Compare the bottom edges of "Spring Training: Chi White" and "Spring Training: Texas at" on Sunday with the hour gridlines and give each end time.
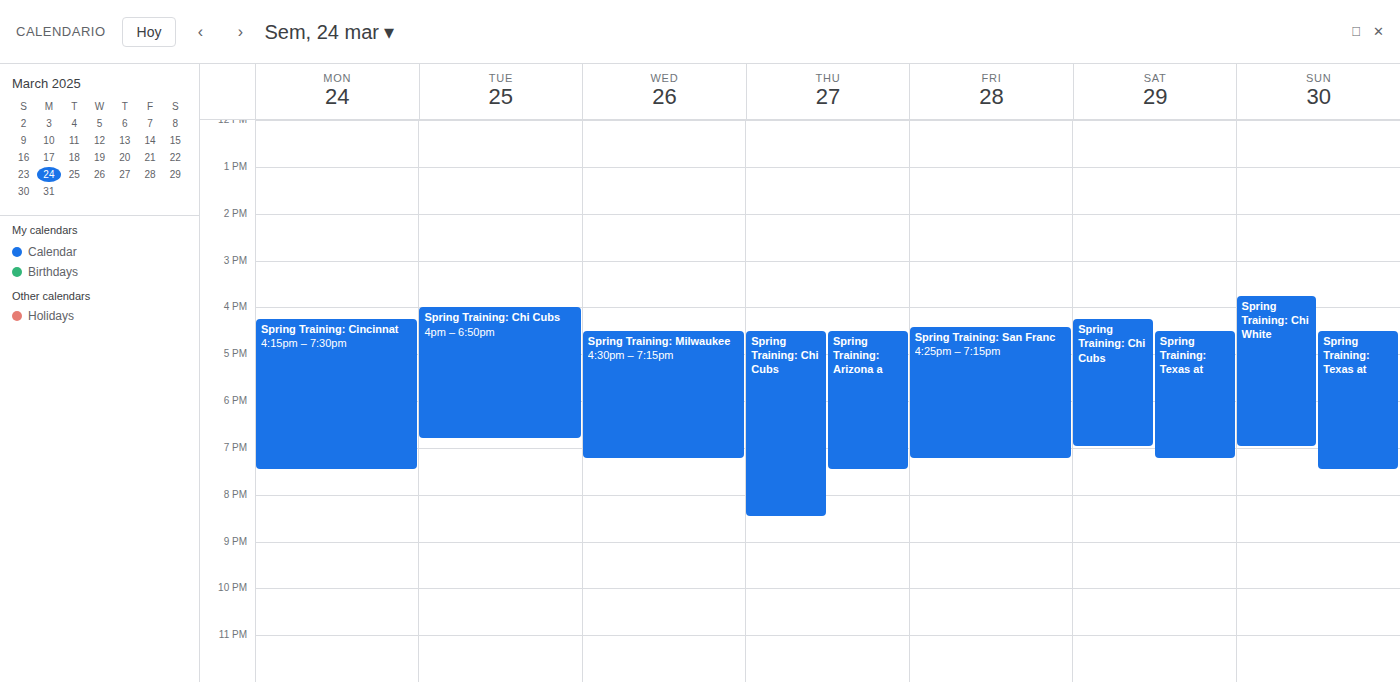
"Spring Training: Chi White": 7:00 PM, exactly on the 7 PM line. "Spring Training: Texas at": 7:30 PM, halfway between the 7 PM and 8 PM lines.